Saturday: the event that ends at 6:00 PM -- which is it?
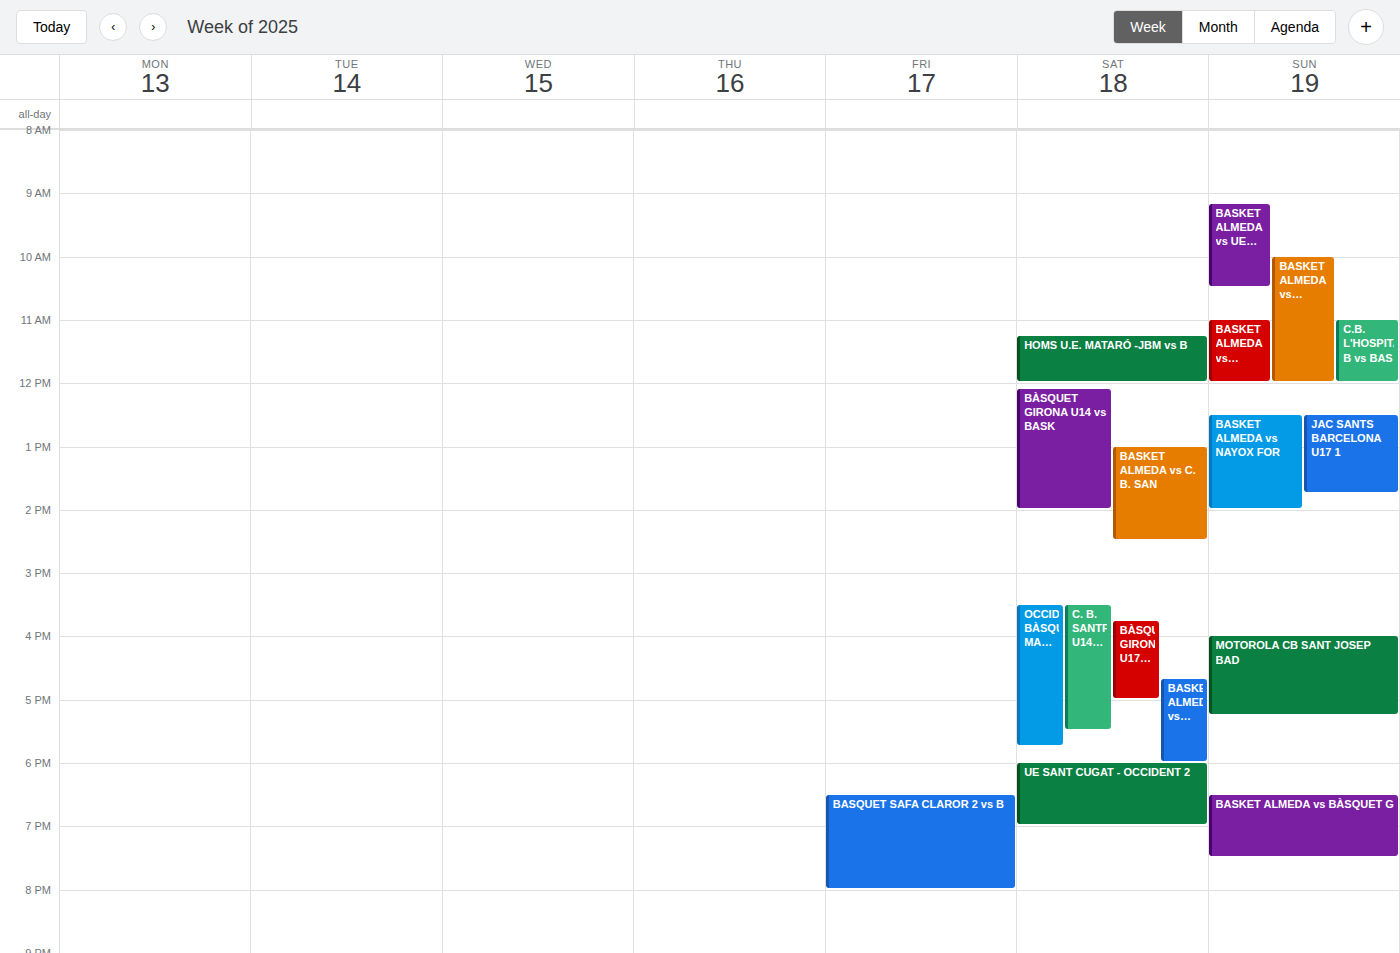
"BASKET ALMEDA vs C.B. L'HO"